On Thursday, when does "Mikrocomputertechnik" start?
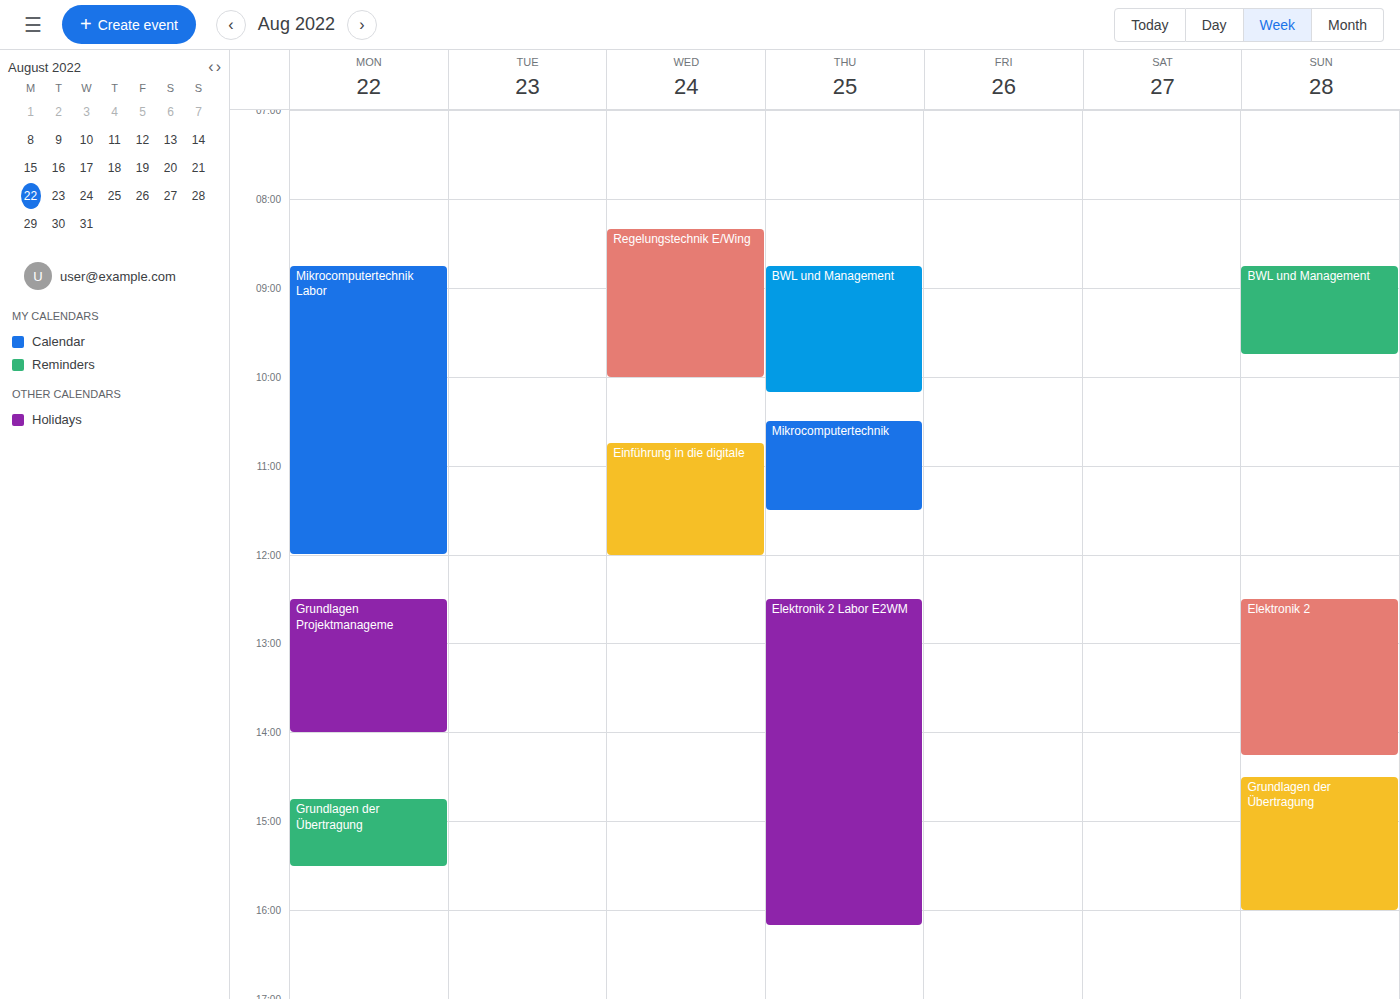
10:30